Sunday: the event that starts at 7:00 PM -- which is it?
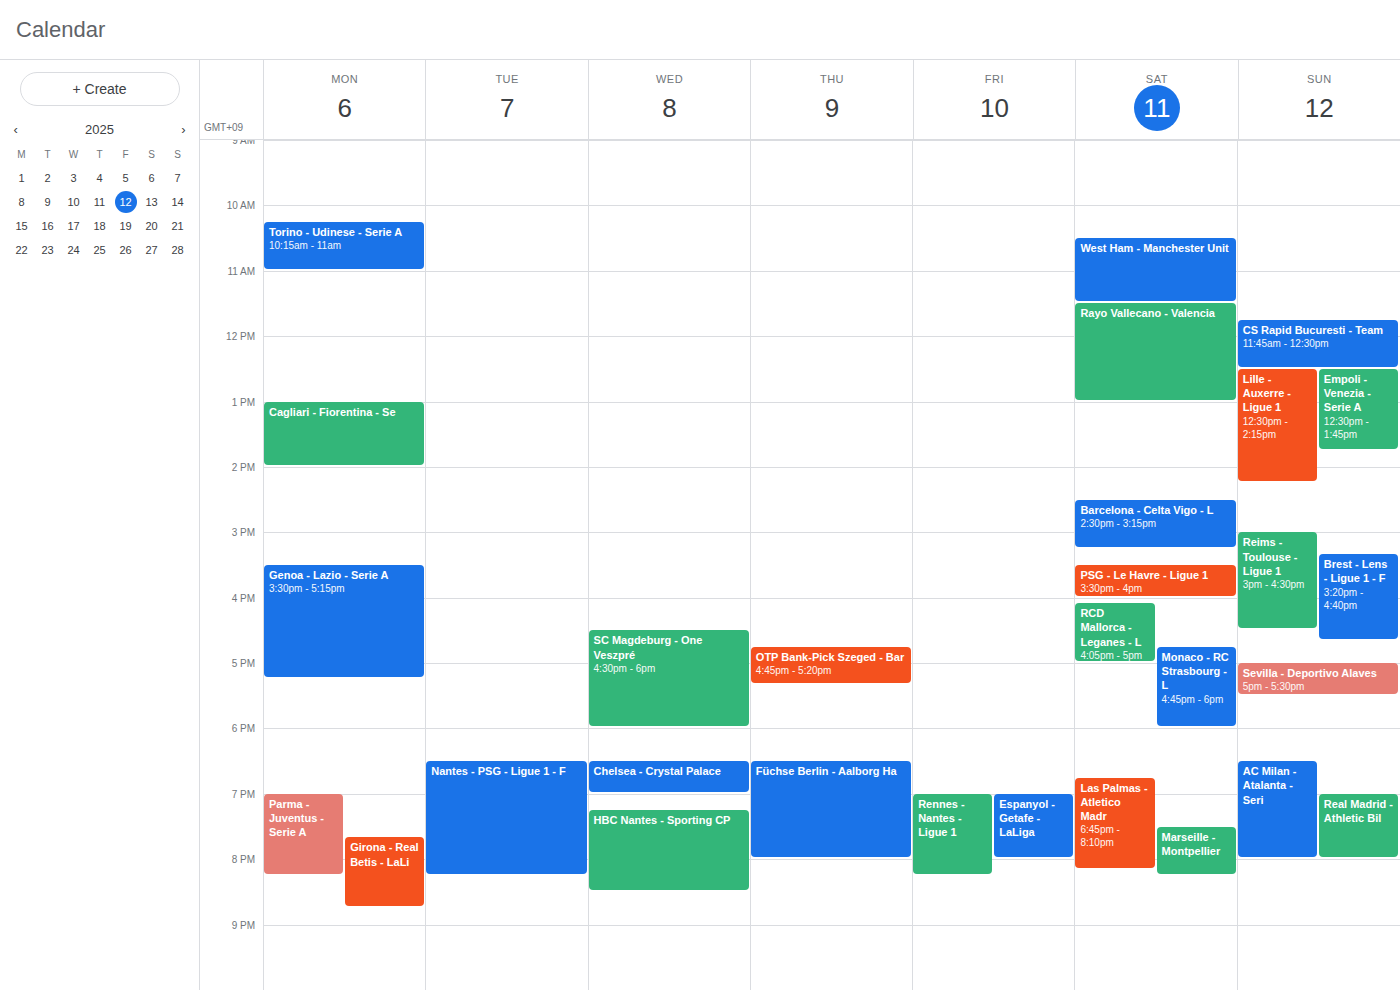
"Real Madrid - Athletic Bil"